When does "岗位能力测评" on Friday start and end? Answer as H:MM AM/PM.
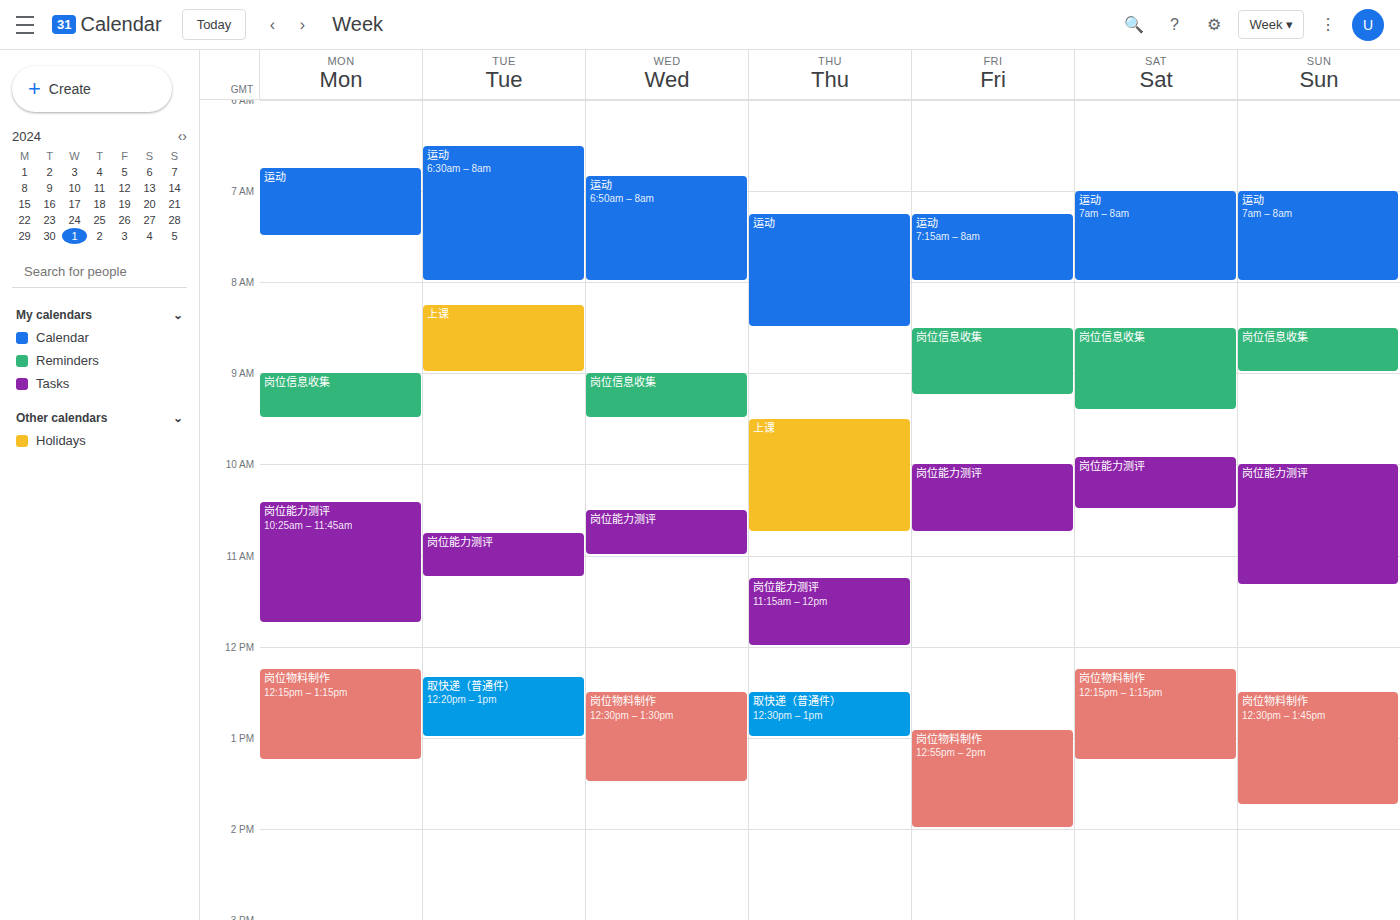
10:00 AM to 10:45 AM